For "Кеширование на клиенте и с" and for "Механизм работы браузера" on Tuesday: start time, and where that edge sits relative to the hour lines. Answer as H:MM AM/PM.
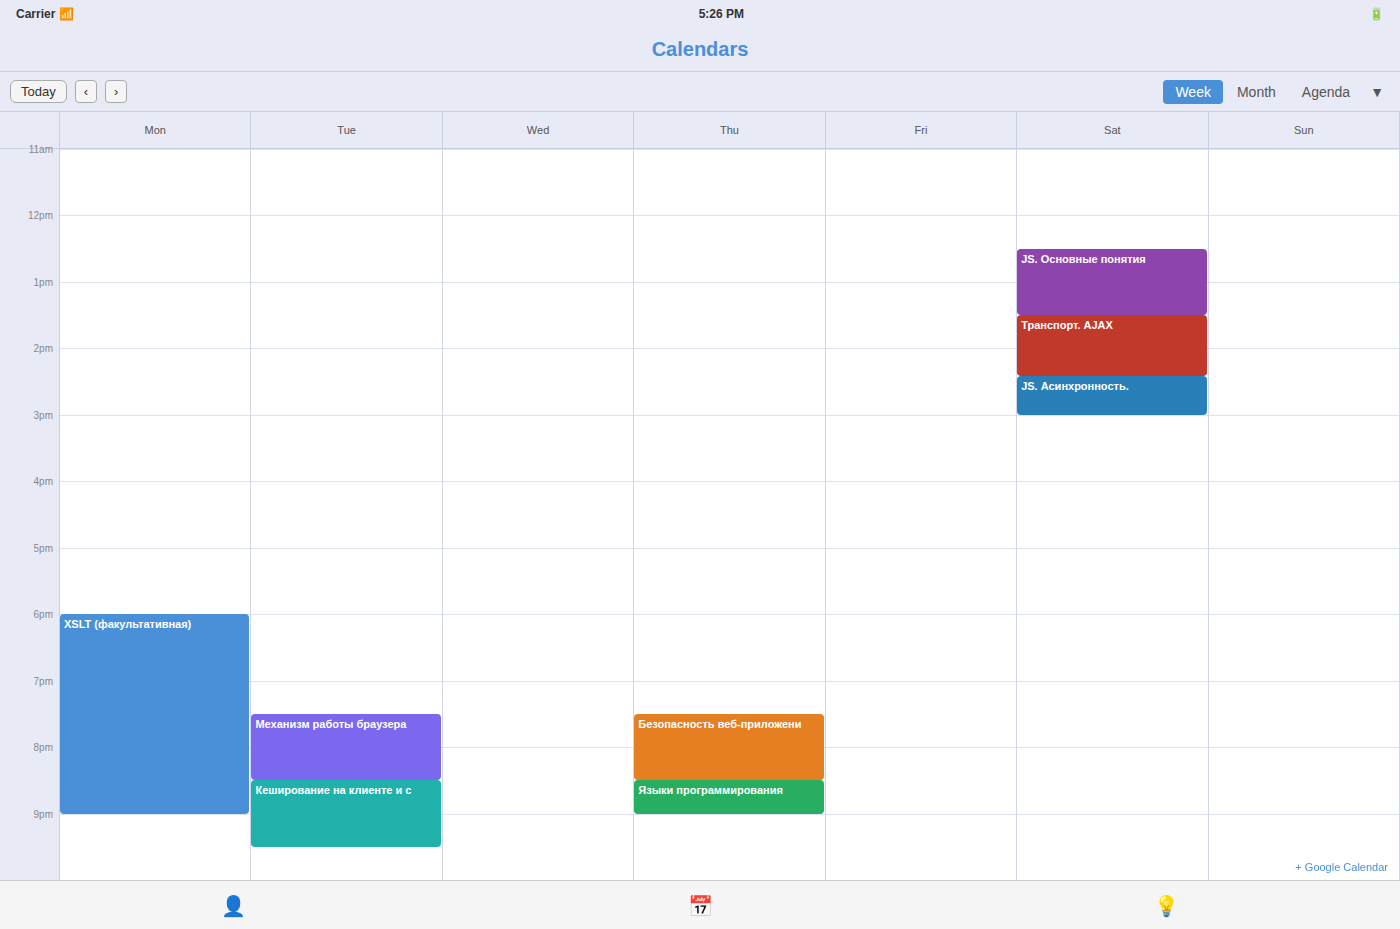
"Кеширование на клиенте и с": 8:30 PM, halfway between the 8 PM and 9 PM lines. "Механизм работы браузера": 7:30 PM, halfway between the 7 PM and 8 PM lines.